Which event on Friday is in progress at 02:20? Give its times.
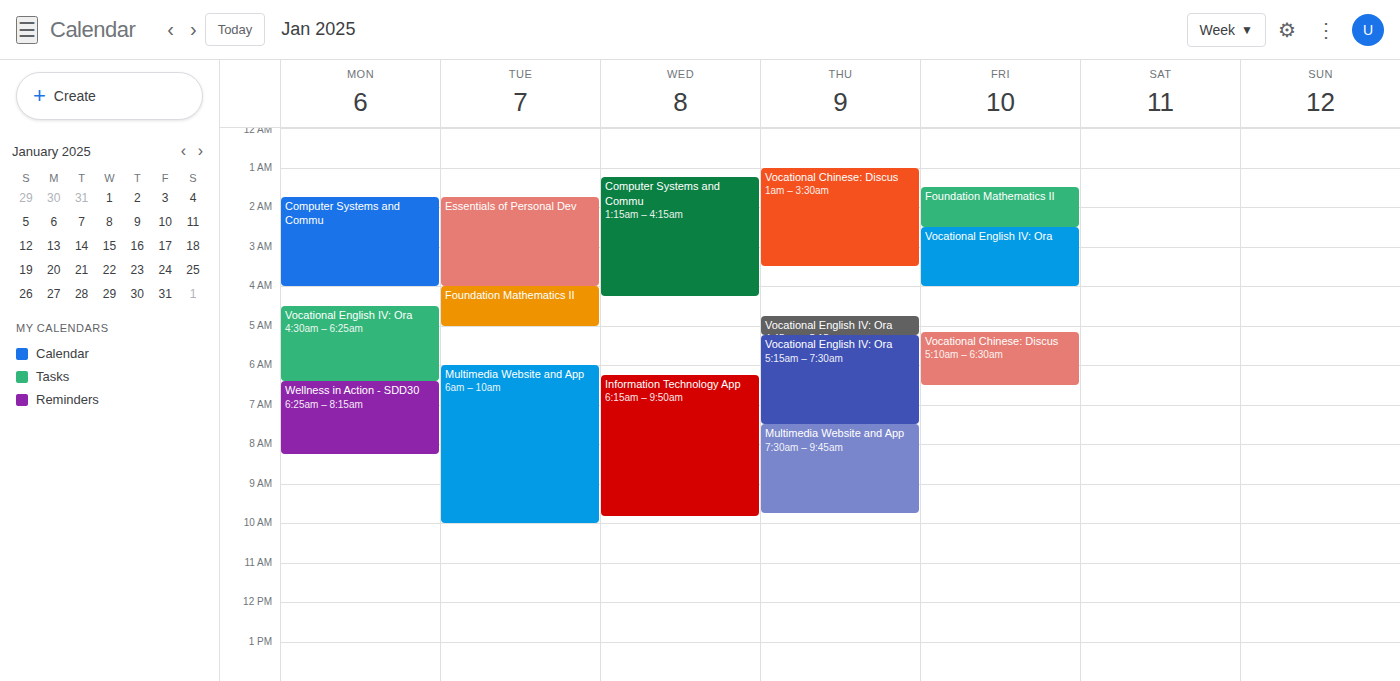
"Foundation Mathematics II", 01:30 to 02:30